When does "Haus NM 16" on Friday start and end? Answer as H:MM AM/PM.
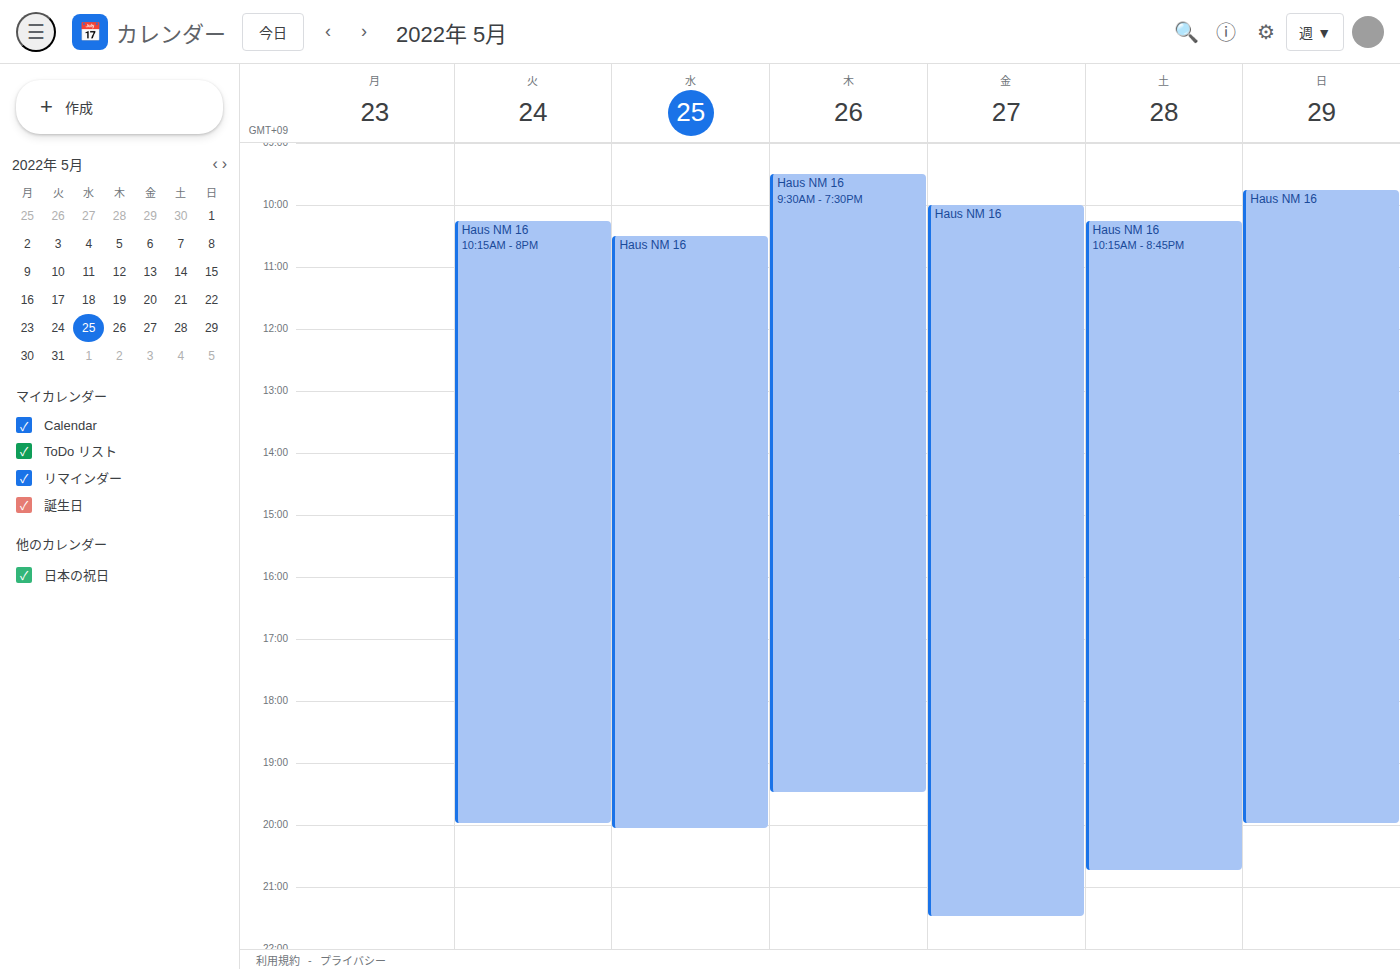
10:00 AM to 9:30 PM